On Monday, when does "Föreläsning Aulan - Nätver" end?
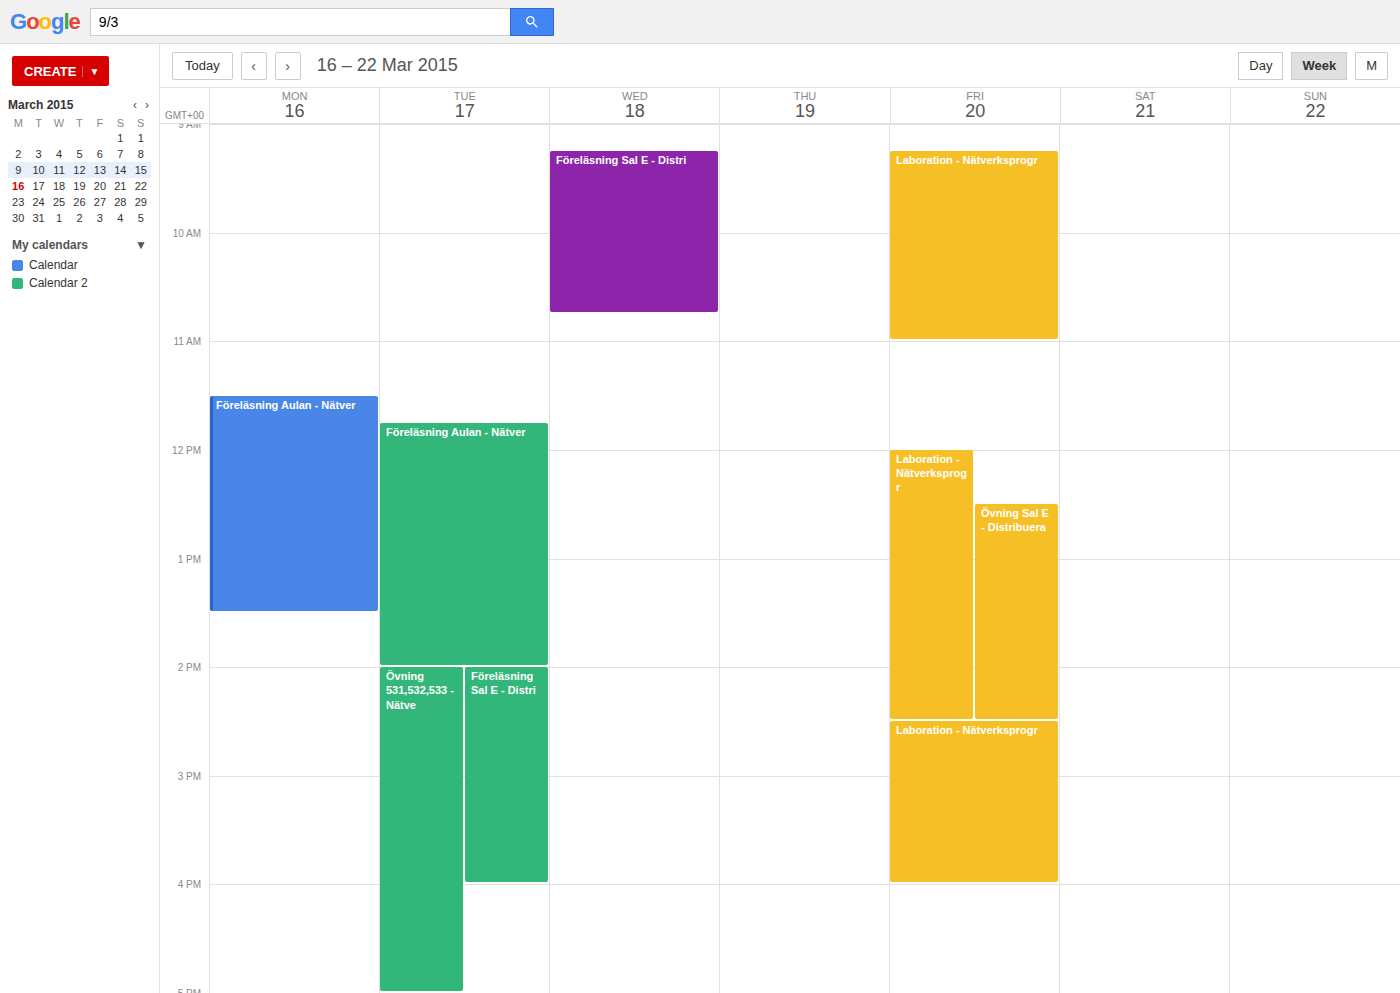
1:30 PM